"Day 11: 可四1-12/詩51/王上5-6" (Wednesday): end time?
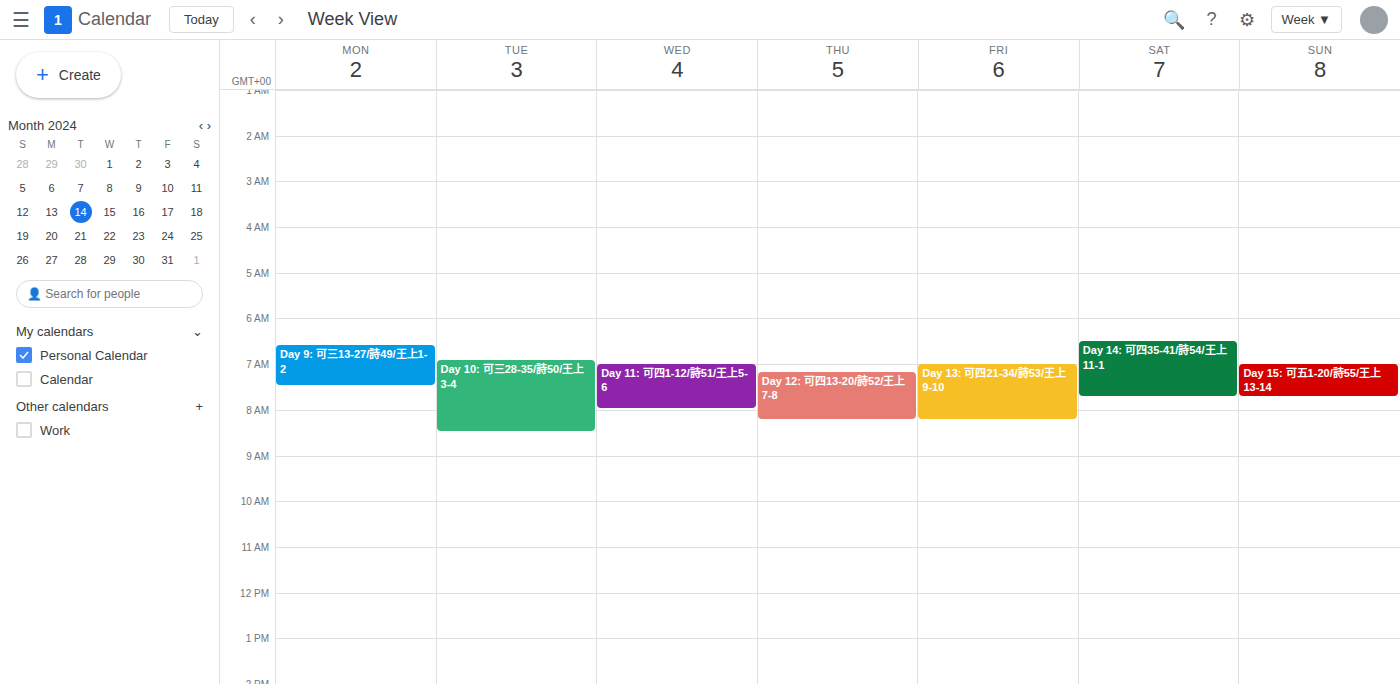
8:00 AM